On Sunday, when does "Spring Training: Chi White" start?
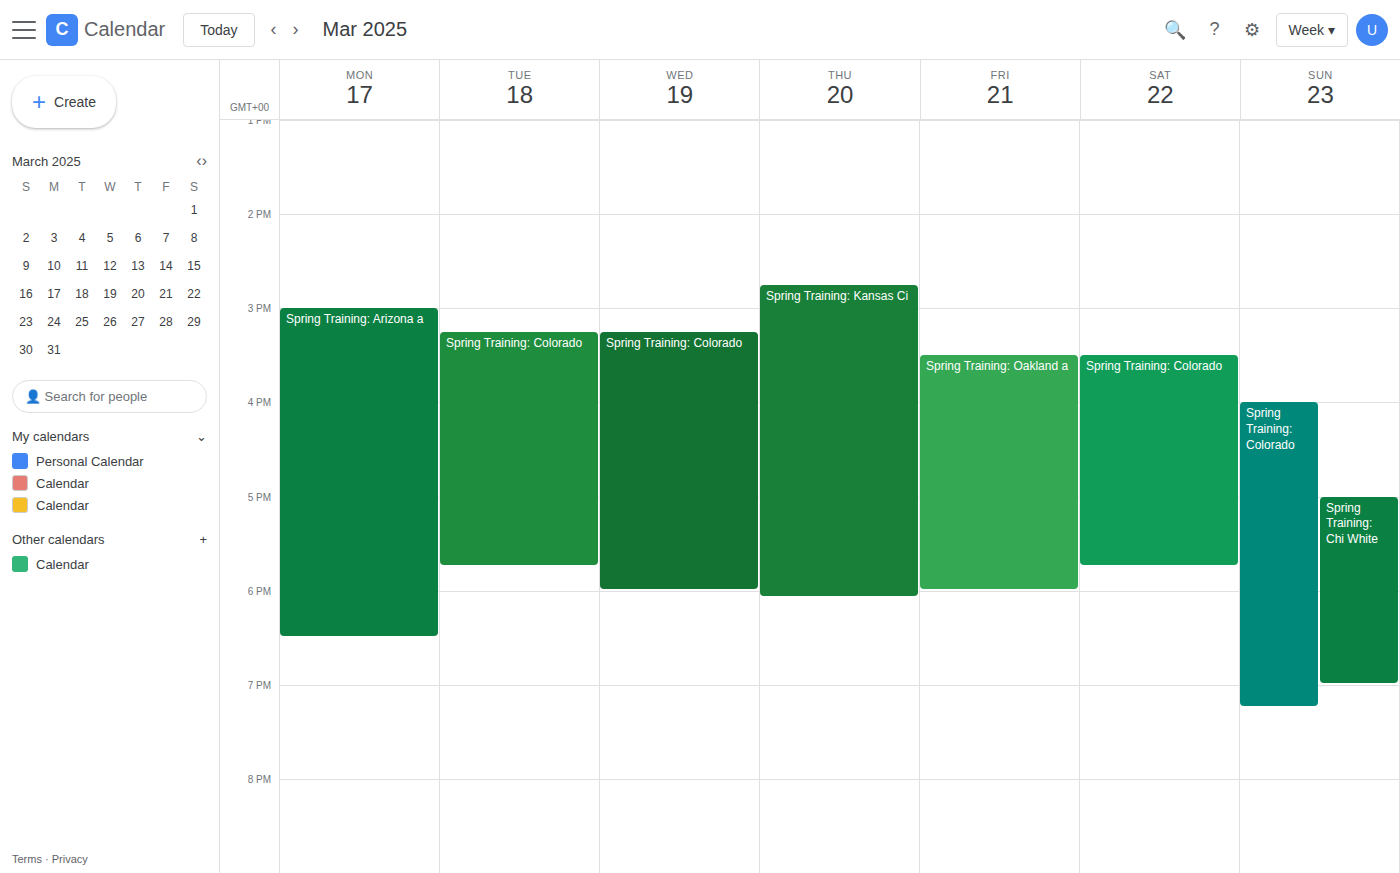
5:00 PM